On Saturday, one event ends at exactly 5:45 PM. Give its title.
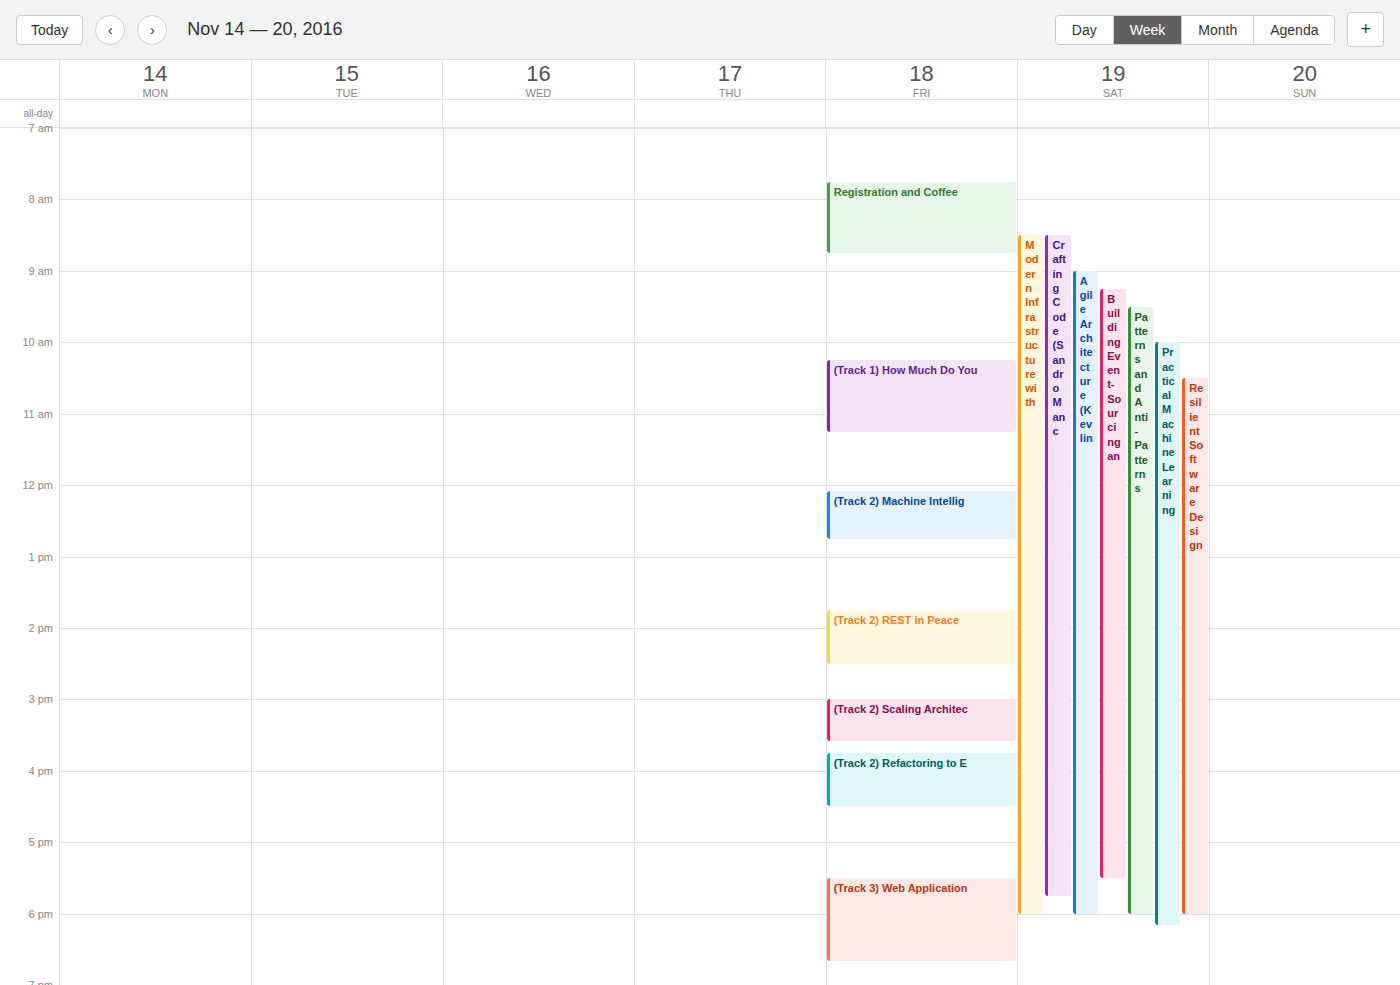
"Crafting Code (Sandro Manc"